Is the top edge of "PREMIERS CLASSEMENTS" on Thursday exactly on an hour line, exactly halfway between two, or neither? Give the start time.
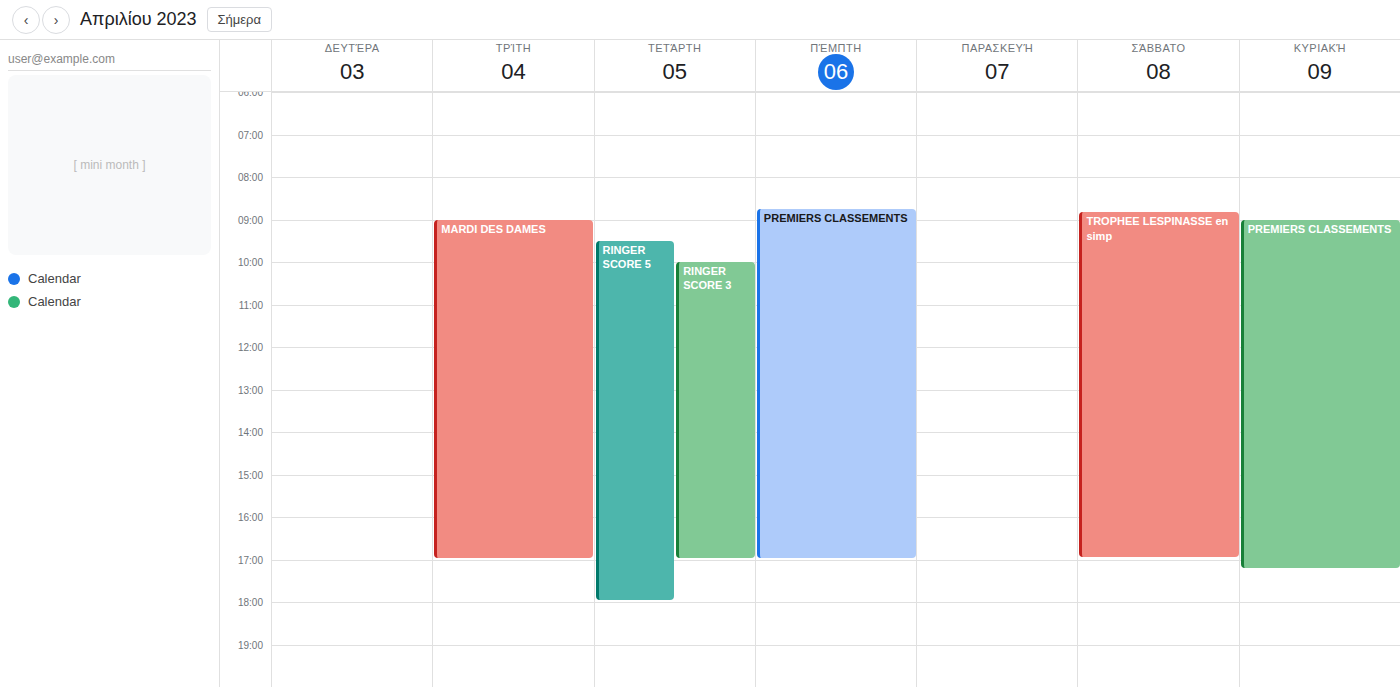
8:45 AM -- neither: three quarters of the way from the 8 AM line to the 9 AM line.